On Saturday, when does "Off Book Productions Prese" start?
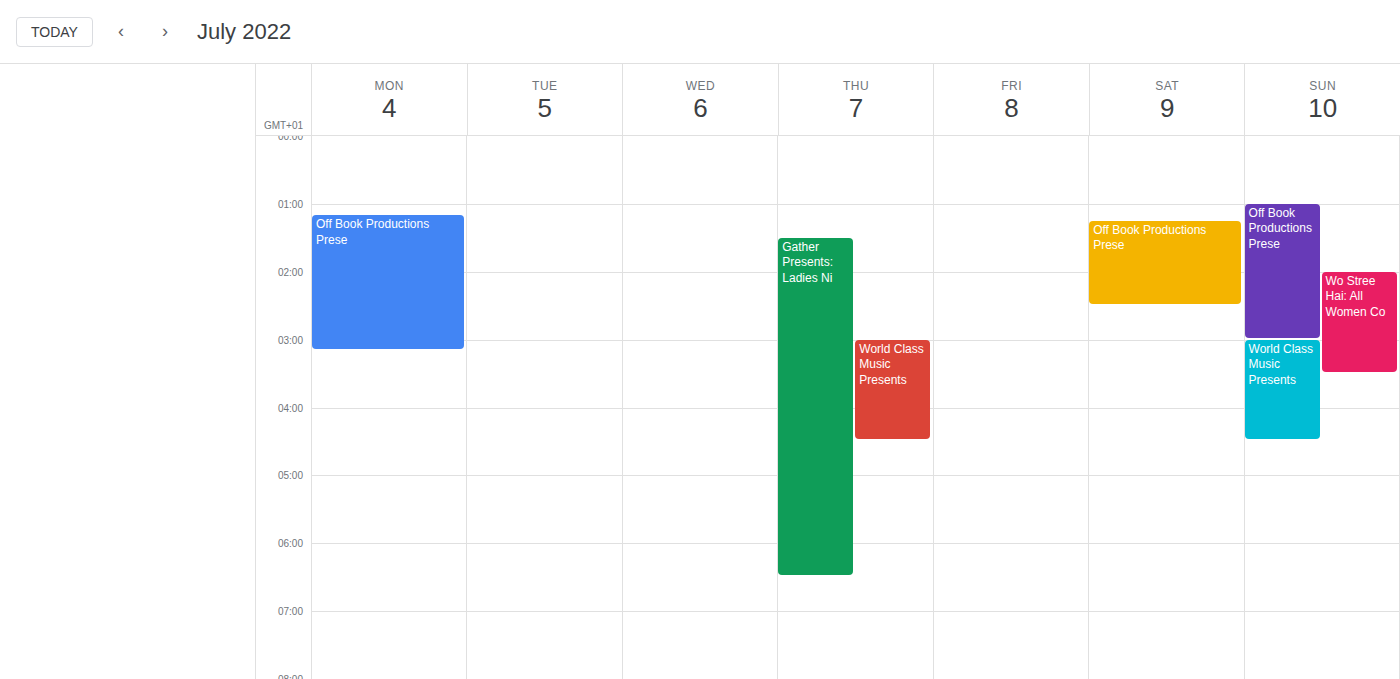
1:15 AM